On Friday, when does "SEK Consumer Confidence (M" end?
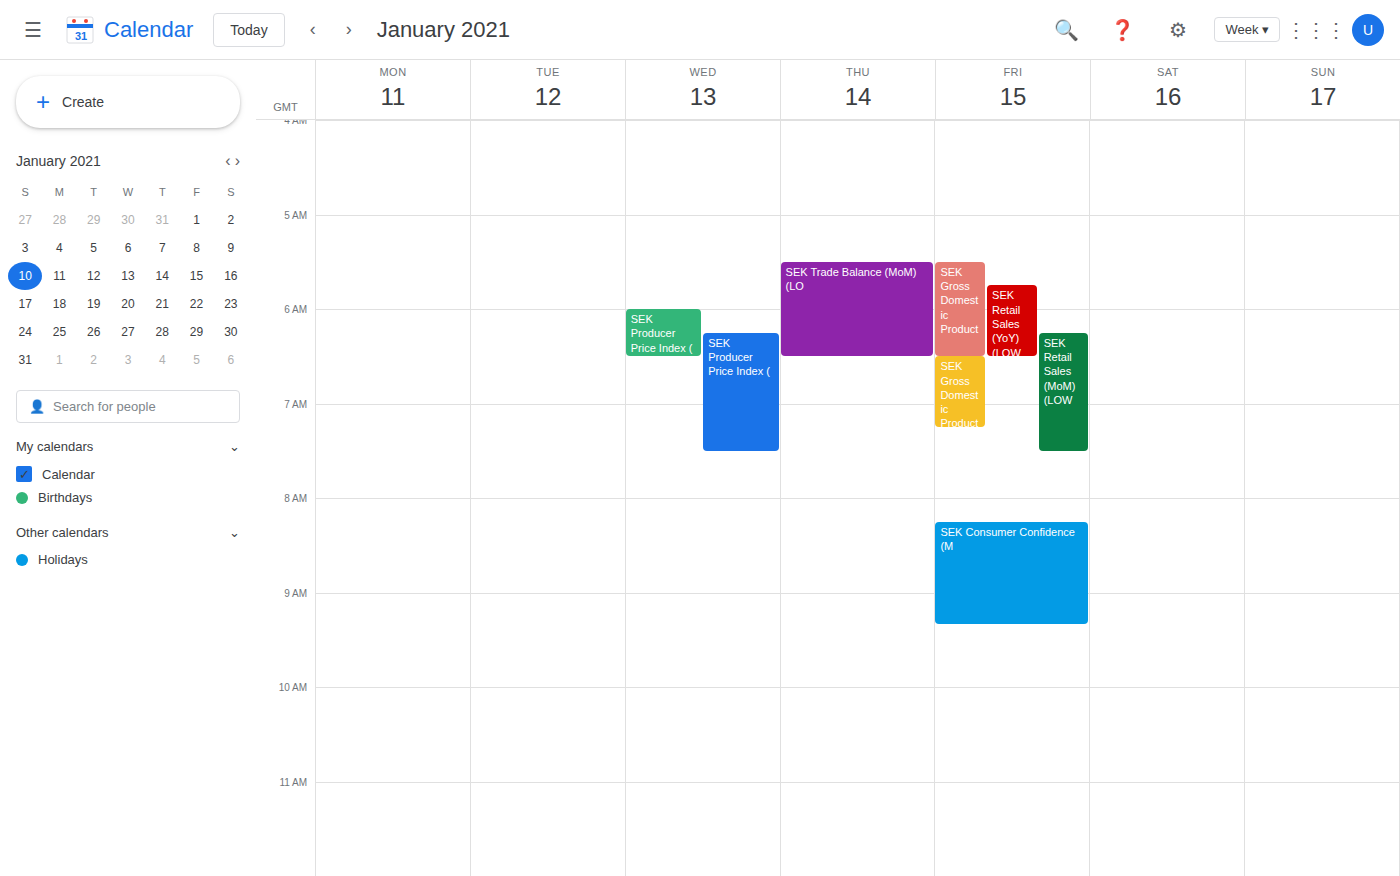
9:20 AM